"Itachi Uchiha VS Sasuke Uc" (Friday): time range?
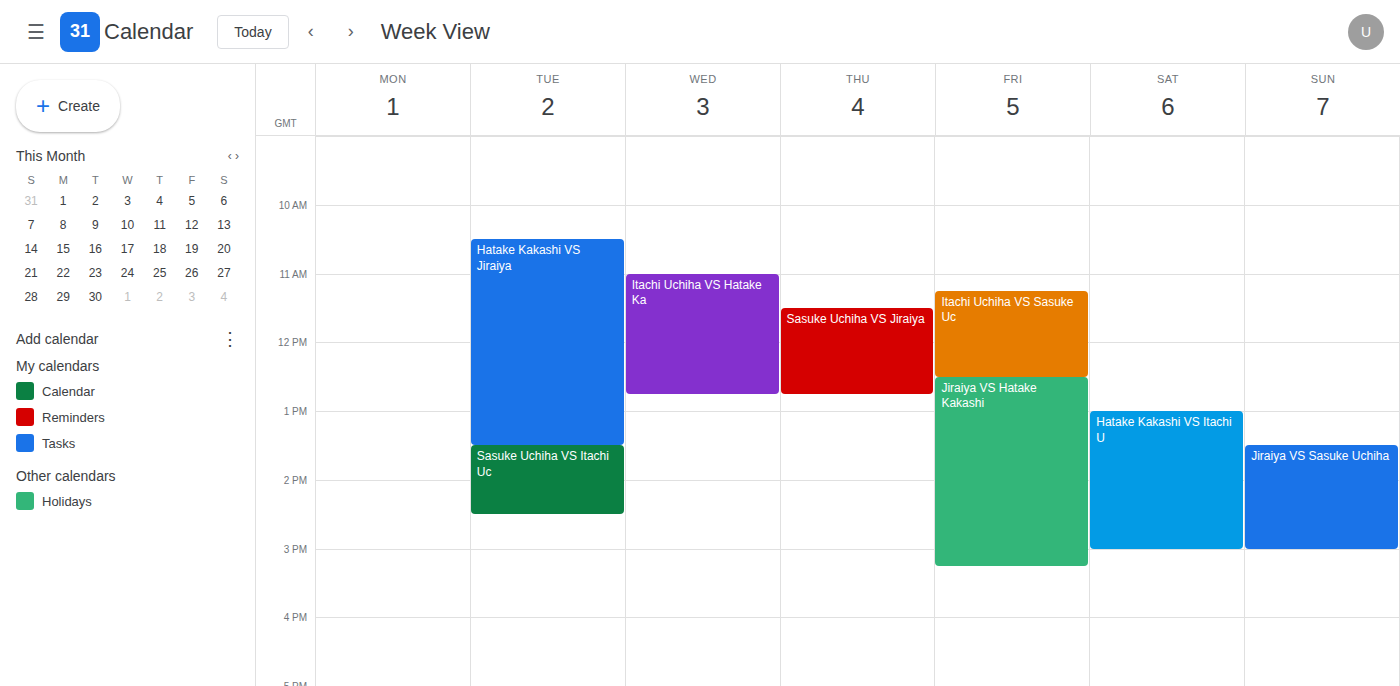
11:15 AM to 12:30 PM